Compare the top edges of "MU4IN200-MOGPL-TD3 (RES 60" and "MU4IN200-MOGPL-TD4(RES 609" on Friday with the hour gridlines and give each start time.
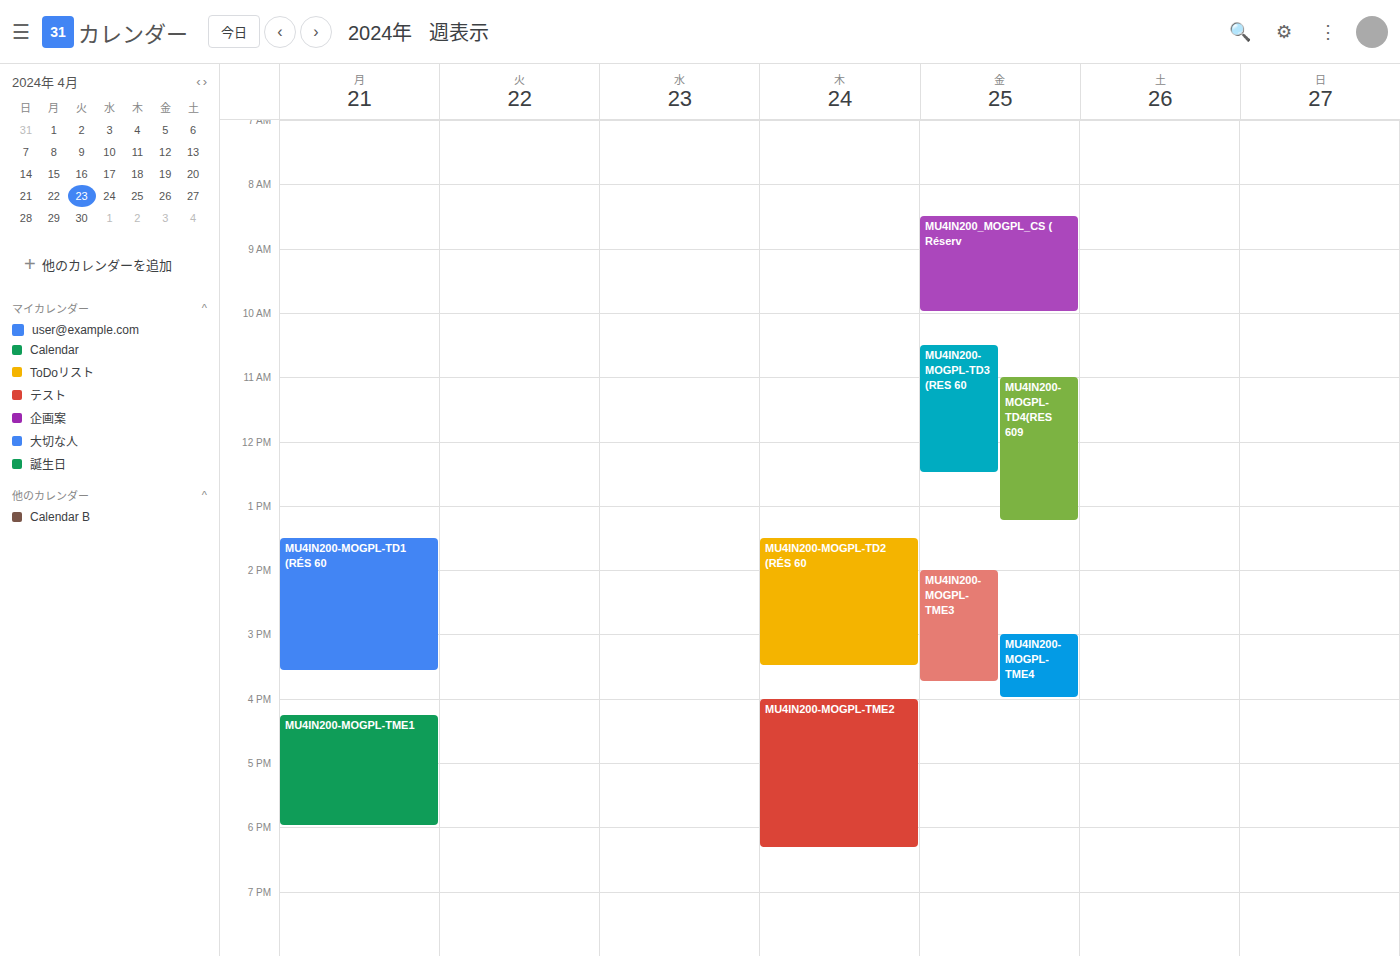
"MU4IN200-MOGPL-TD3 (RES 60": 10:30 AM, halfway between the 10 AM and 11 AM lines. "MU4IN200-MOGPL-TD4(RES 609": 11:00 AM, exactly on the 11 AM line.